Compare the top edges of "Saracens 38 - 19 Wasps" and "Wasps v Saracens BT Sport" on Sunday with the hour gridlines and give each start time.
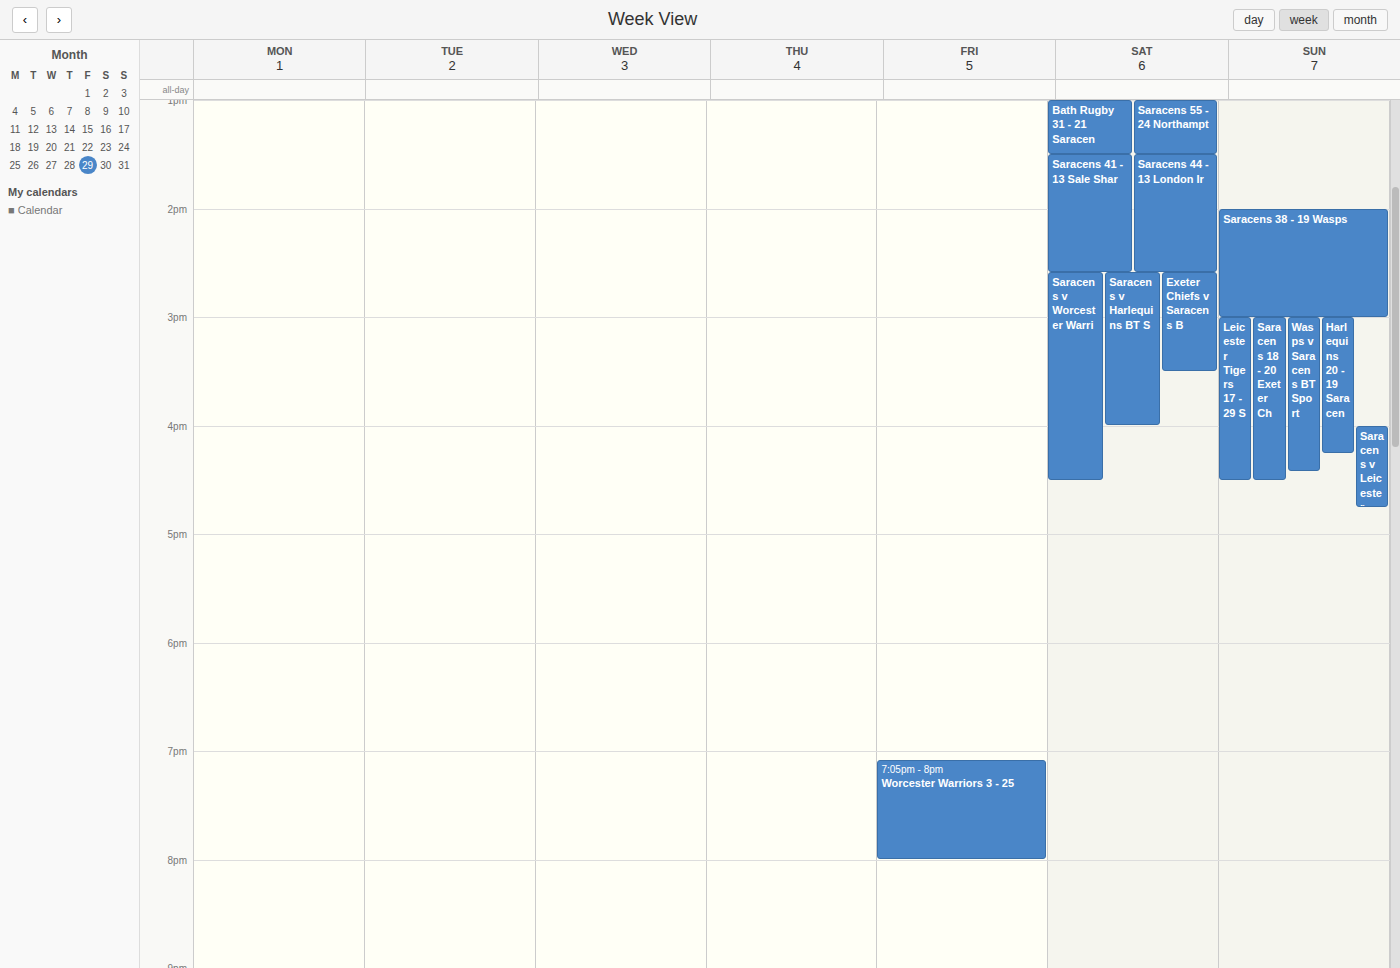
"Saracens 38 - 19 Wasps": 2:00 PM, exactly on the 2 PM line. "Wasps v Saracens BT Sport": 3:00 PM, exactly on the 3 PM line.